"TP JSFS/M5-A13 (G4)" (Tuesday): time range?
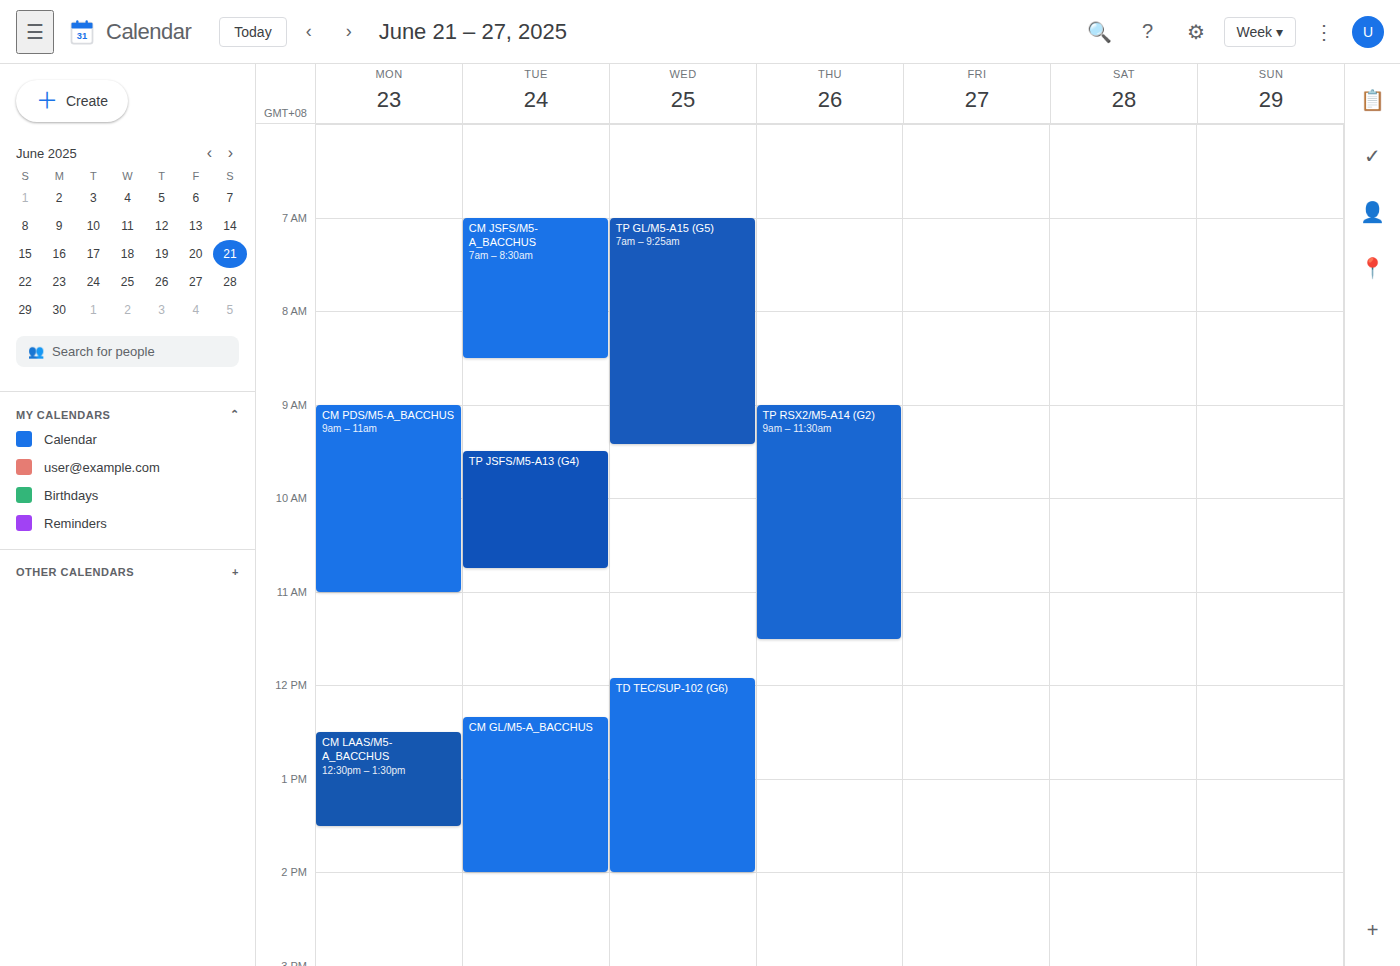
9:30 AM to 10:45 AM